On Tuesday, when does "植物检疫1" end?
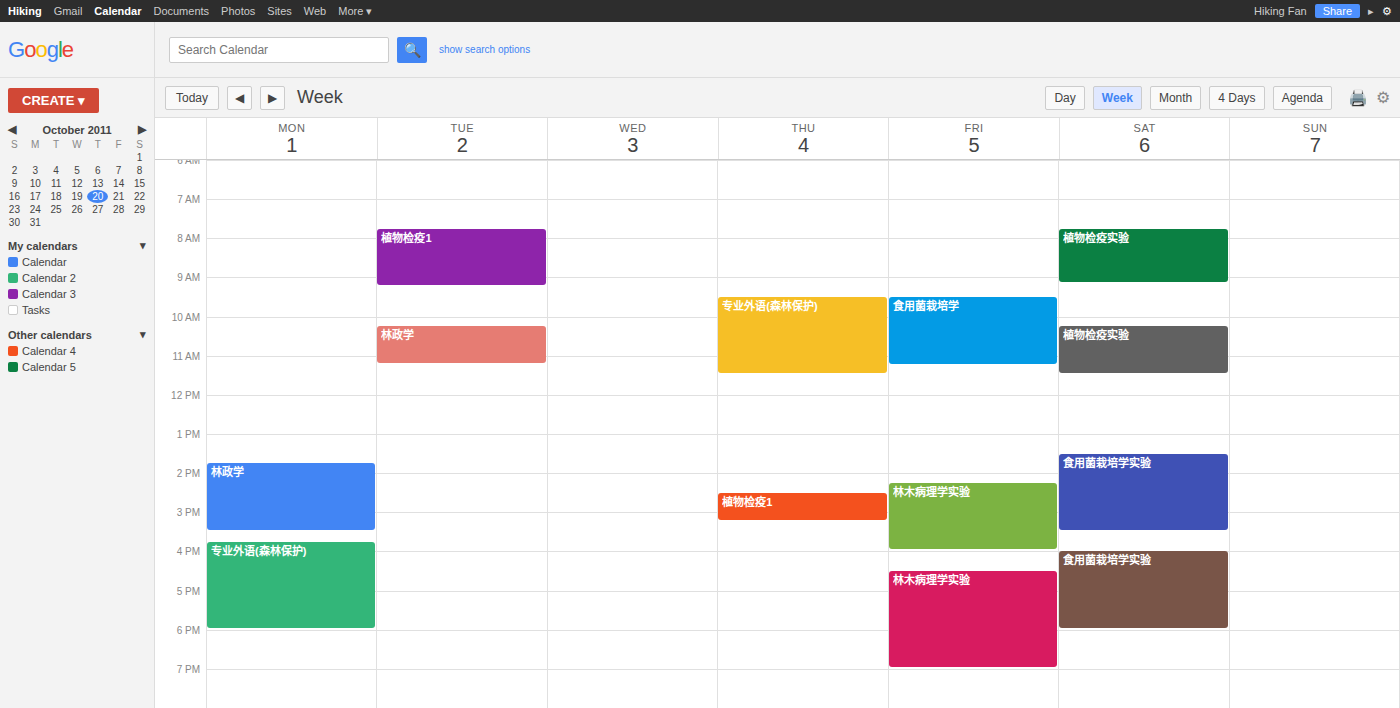
9:15 AM